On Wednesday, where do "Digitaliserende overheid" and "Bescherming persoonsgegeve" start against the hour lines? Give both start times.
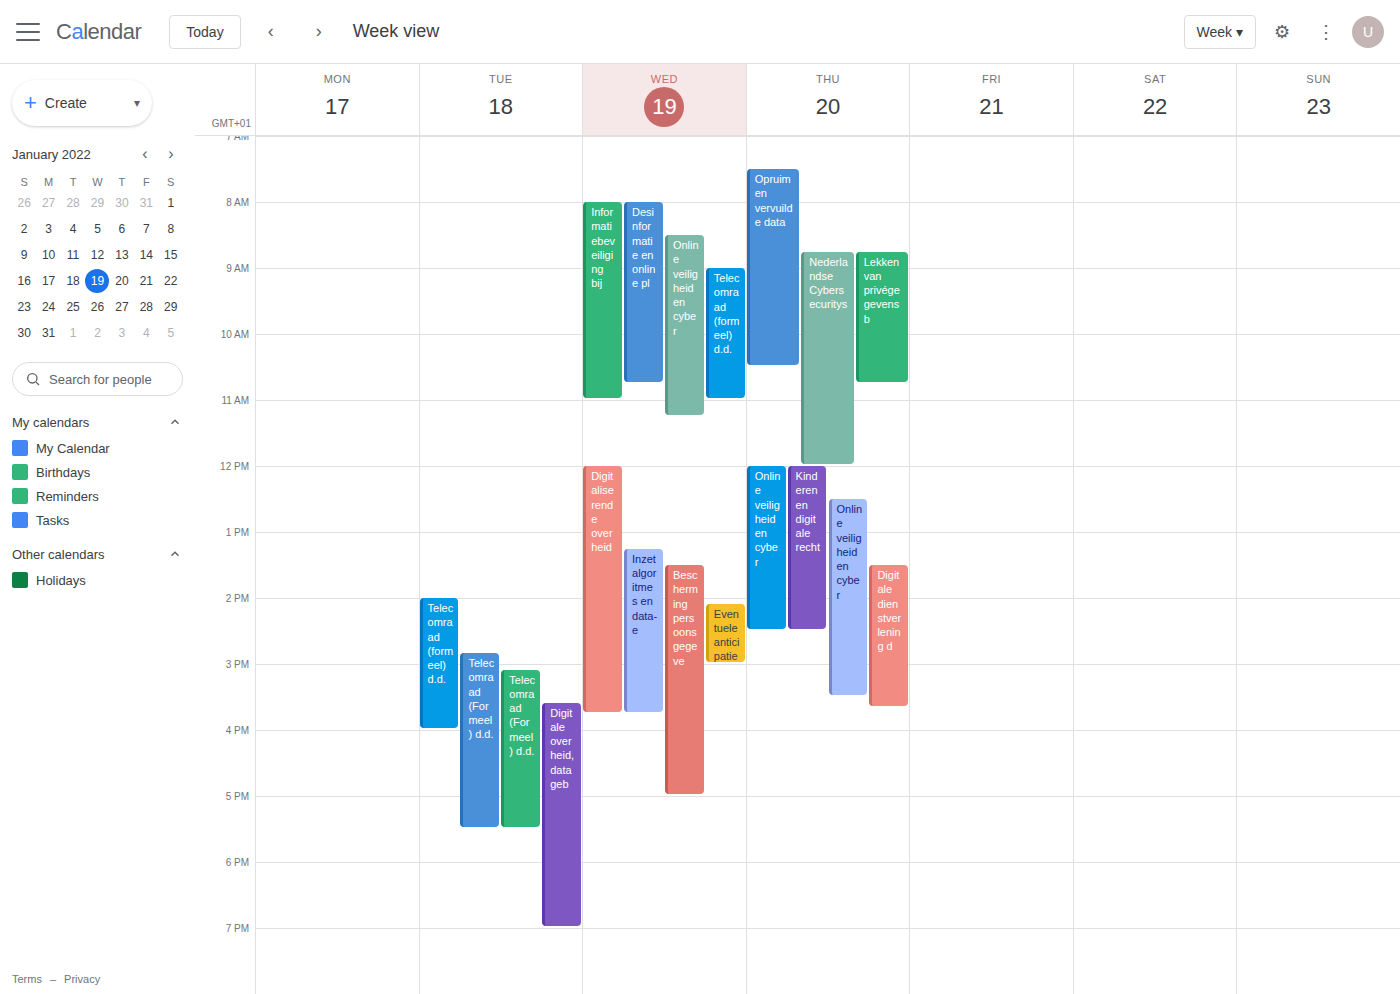
"Digitaliserende overheid": 12:00 PM, exactly on the 12 PM line. "Bescherming persoonsgegeve": 1:30 PM, halfway between the 1 PM and 2 PM lines.